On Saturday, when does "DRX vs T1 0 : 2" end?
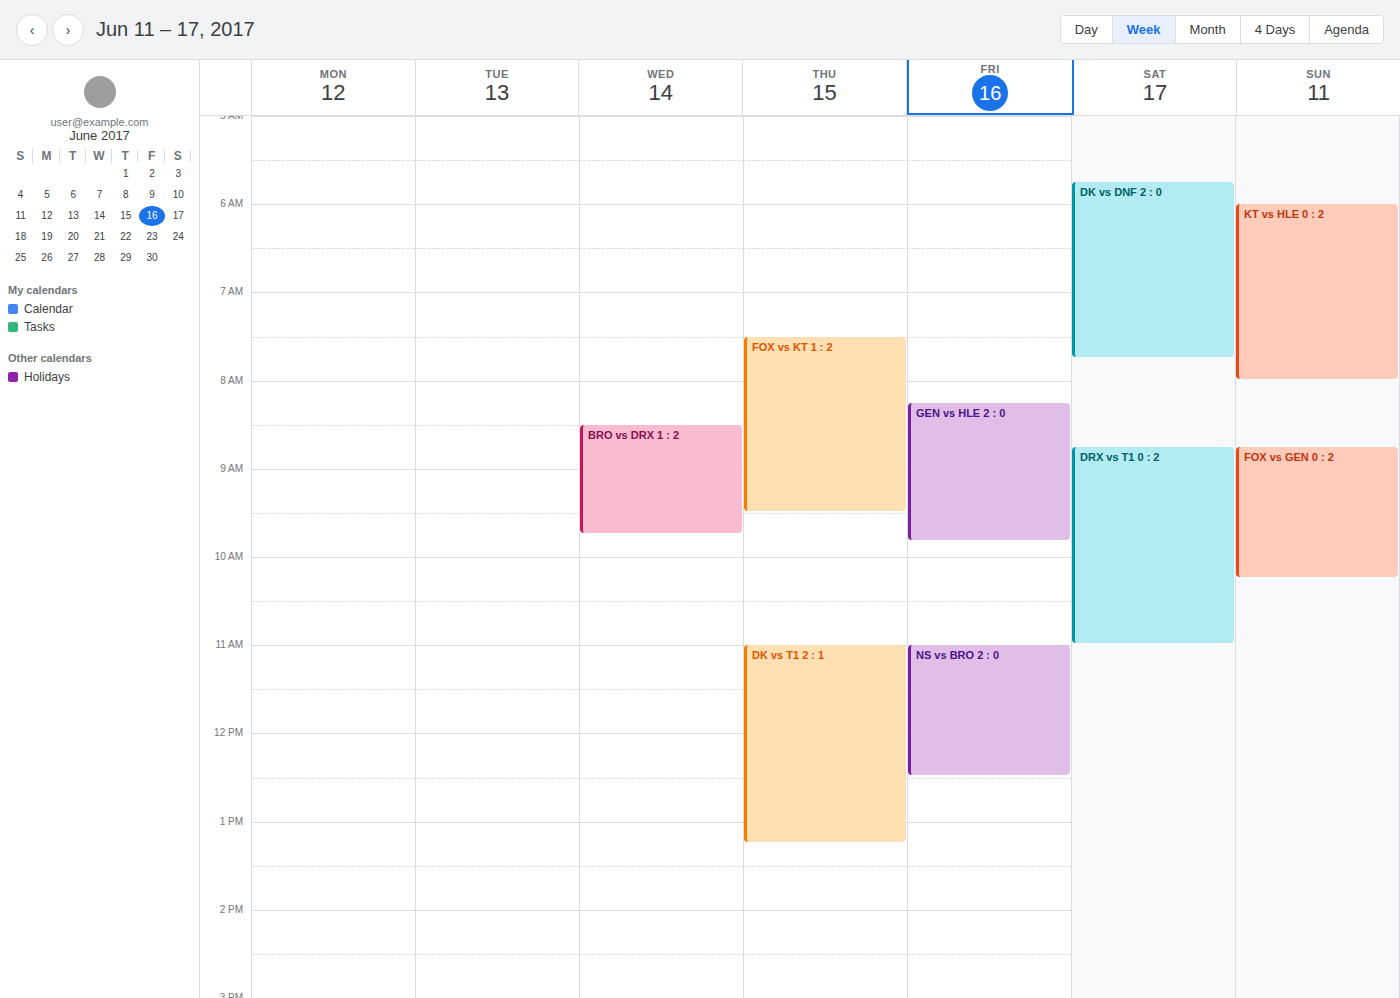
11:00 AM